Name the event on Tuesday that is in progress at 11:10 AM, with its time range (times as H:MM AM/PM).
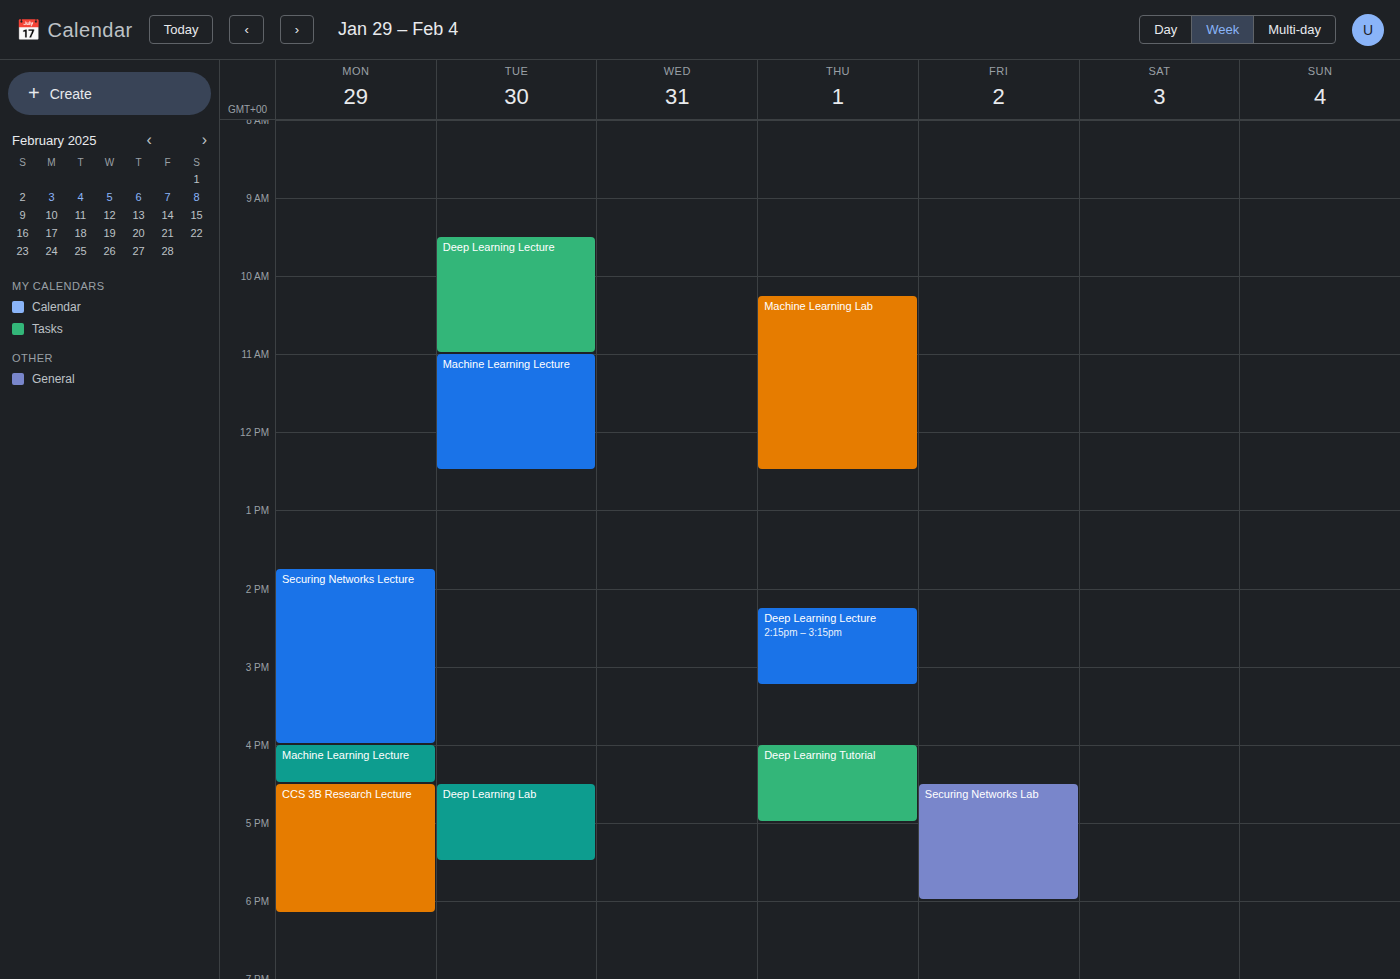
"Machine Learning Lecture", 11:00 AM to 12:30 PM